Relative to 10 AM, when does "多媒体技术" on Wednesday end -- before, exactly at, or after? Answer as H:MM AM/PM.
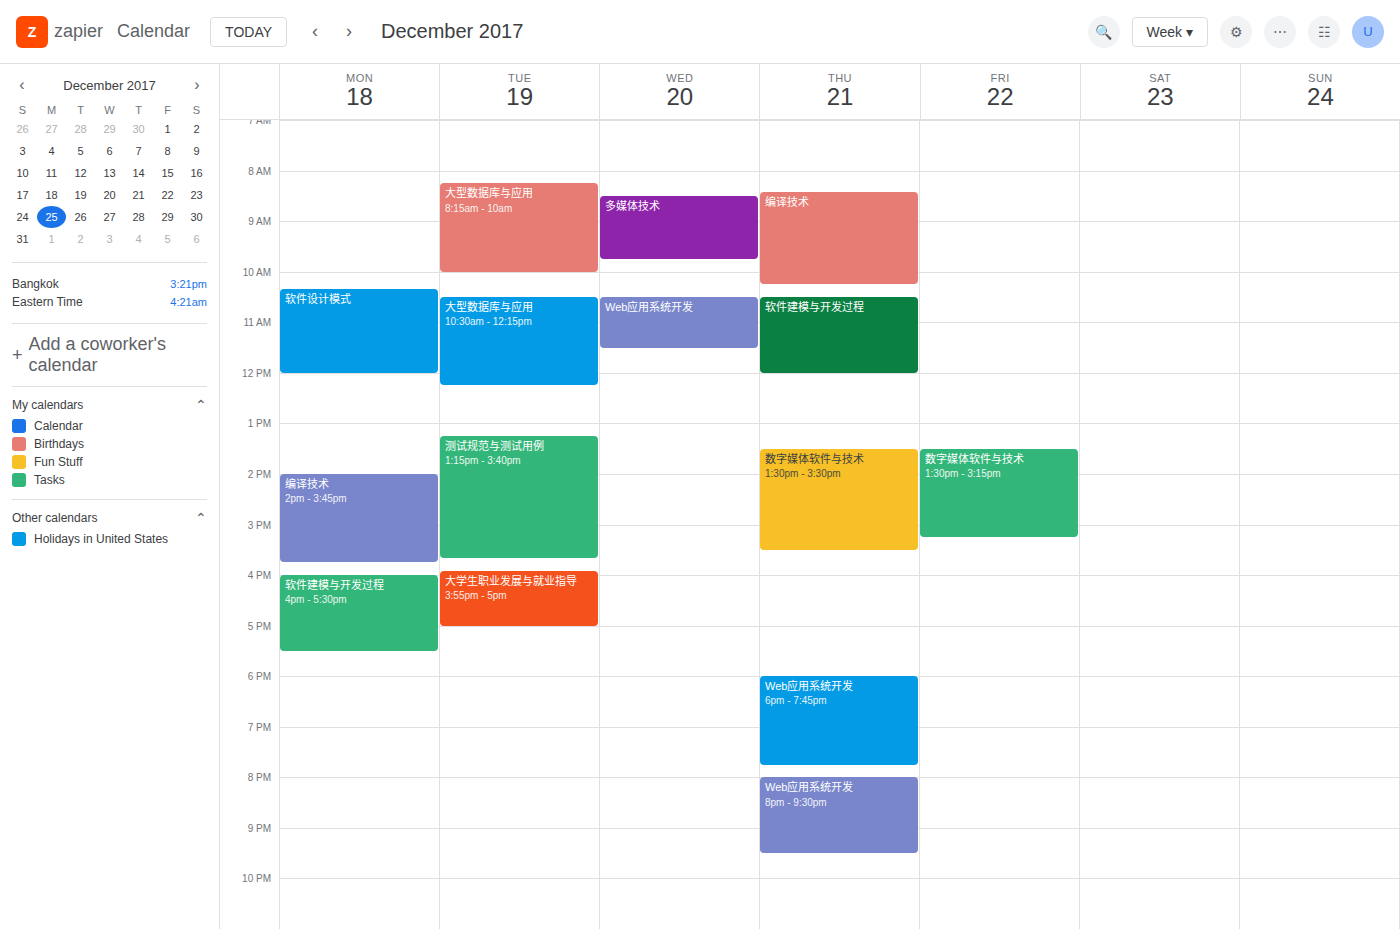
9:45 AM -- before 10 AM, 15 minutes above the 10 AM line.